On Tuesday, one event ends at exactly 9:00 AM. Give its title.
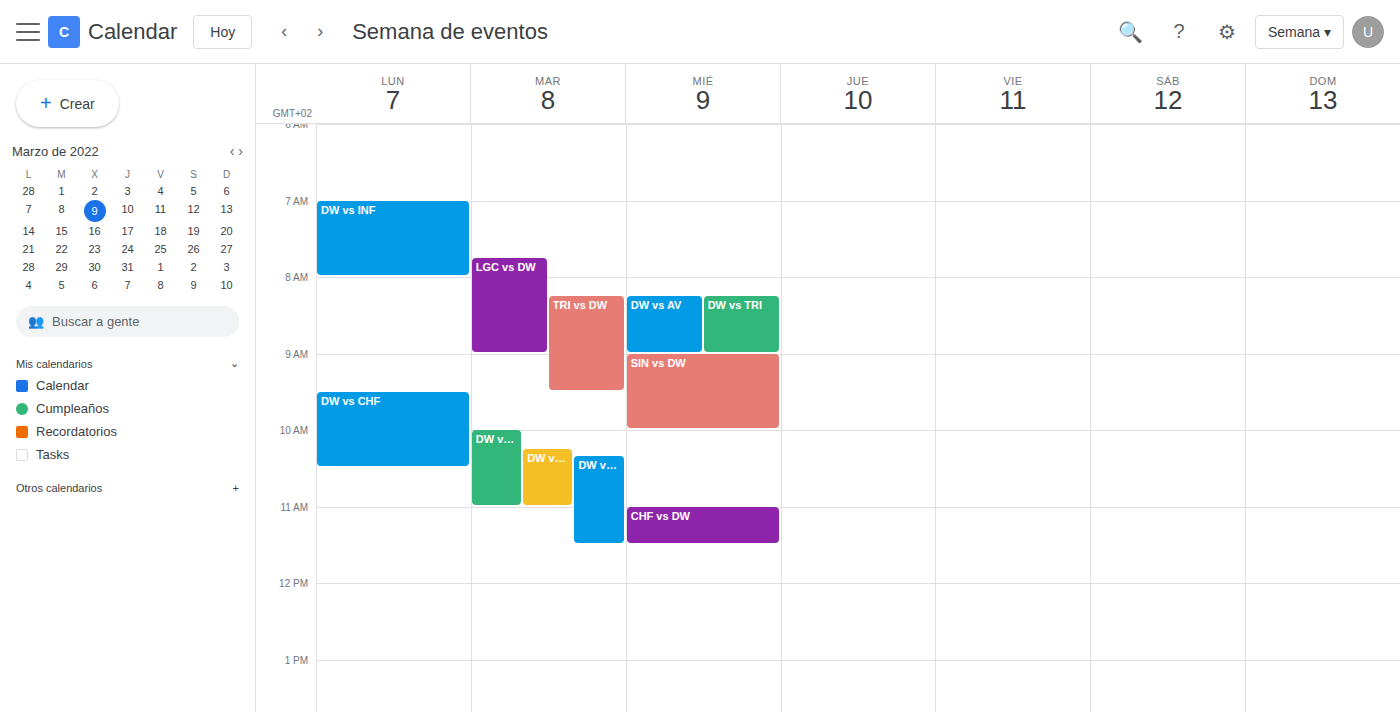
"LGC vs DW"